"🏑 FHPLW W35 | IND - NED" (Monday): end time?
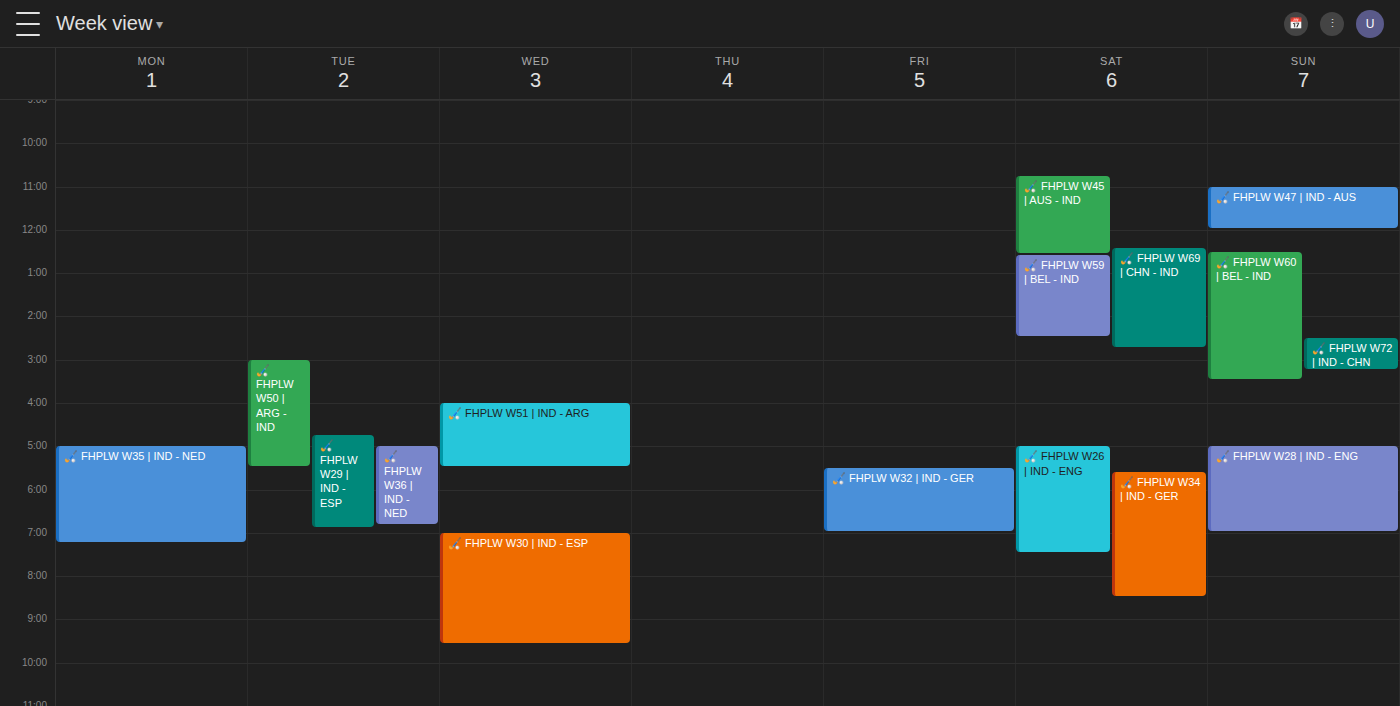
19:15